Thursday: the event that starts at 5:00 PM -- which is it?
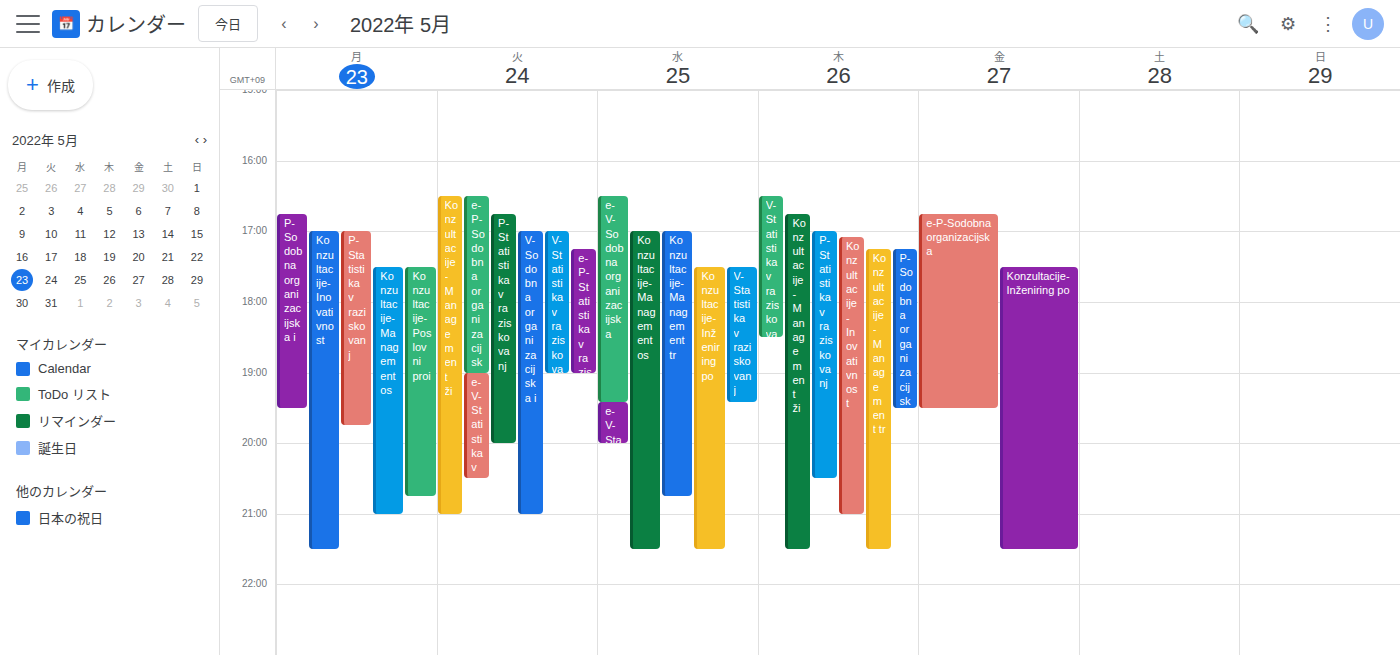
"P-Statistika v raziskovanj"